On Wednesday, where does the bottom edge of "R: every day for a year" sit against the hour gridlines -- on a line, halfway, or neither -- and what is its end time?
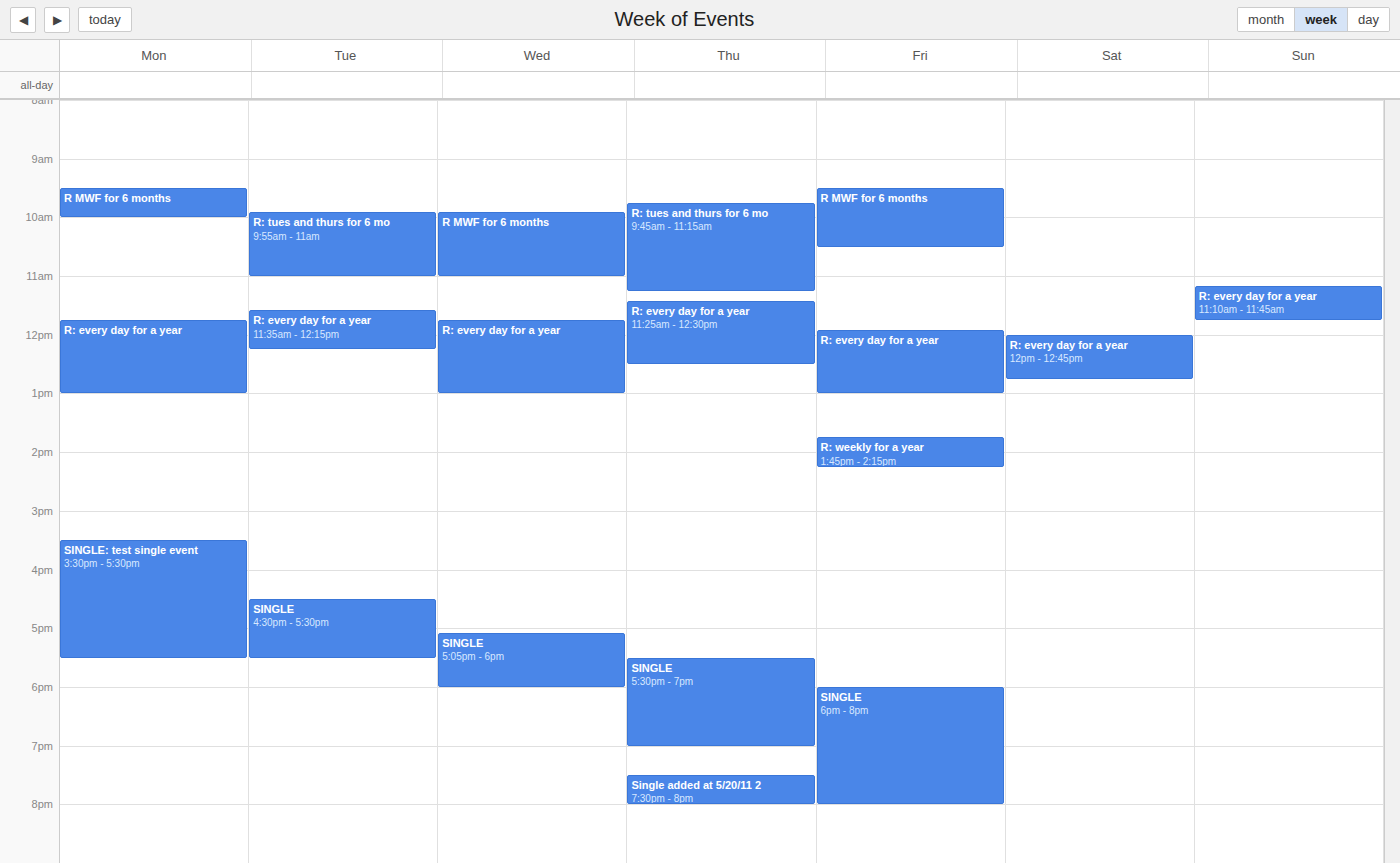
1:00 PM -- exactly on the 1 PM line.